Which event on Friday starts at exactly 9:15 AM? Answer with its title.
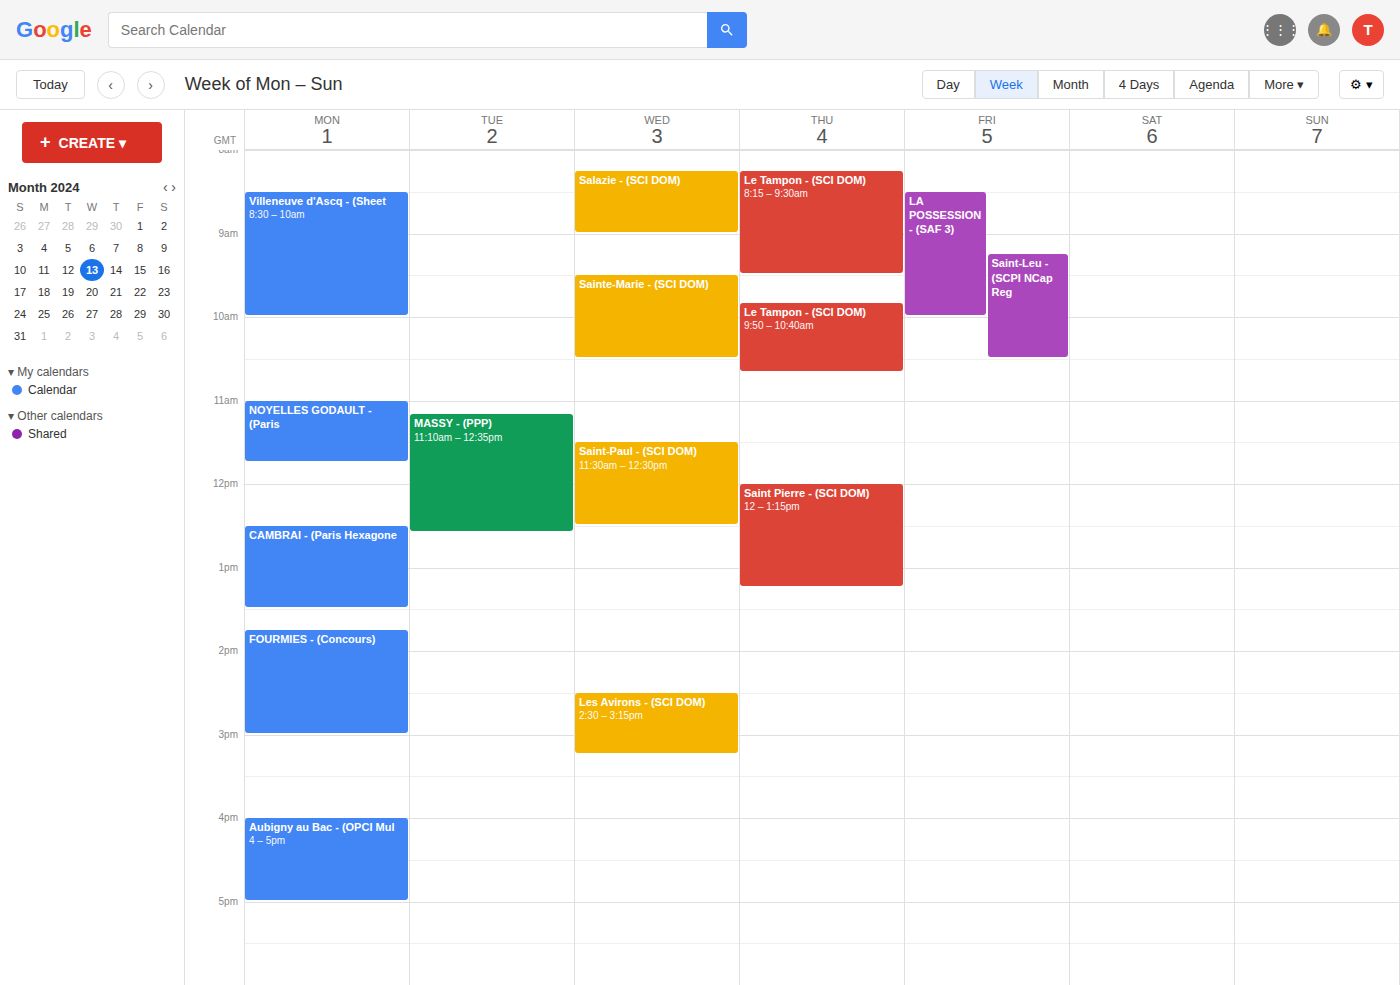
"Saint-Leu - (SCPI NCap Reg"